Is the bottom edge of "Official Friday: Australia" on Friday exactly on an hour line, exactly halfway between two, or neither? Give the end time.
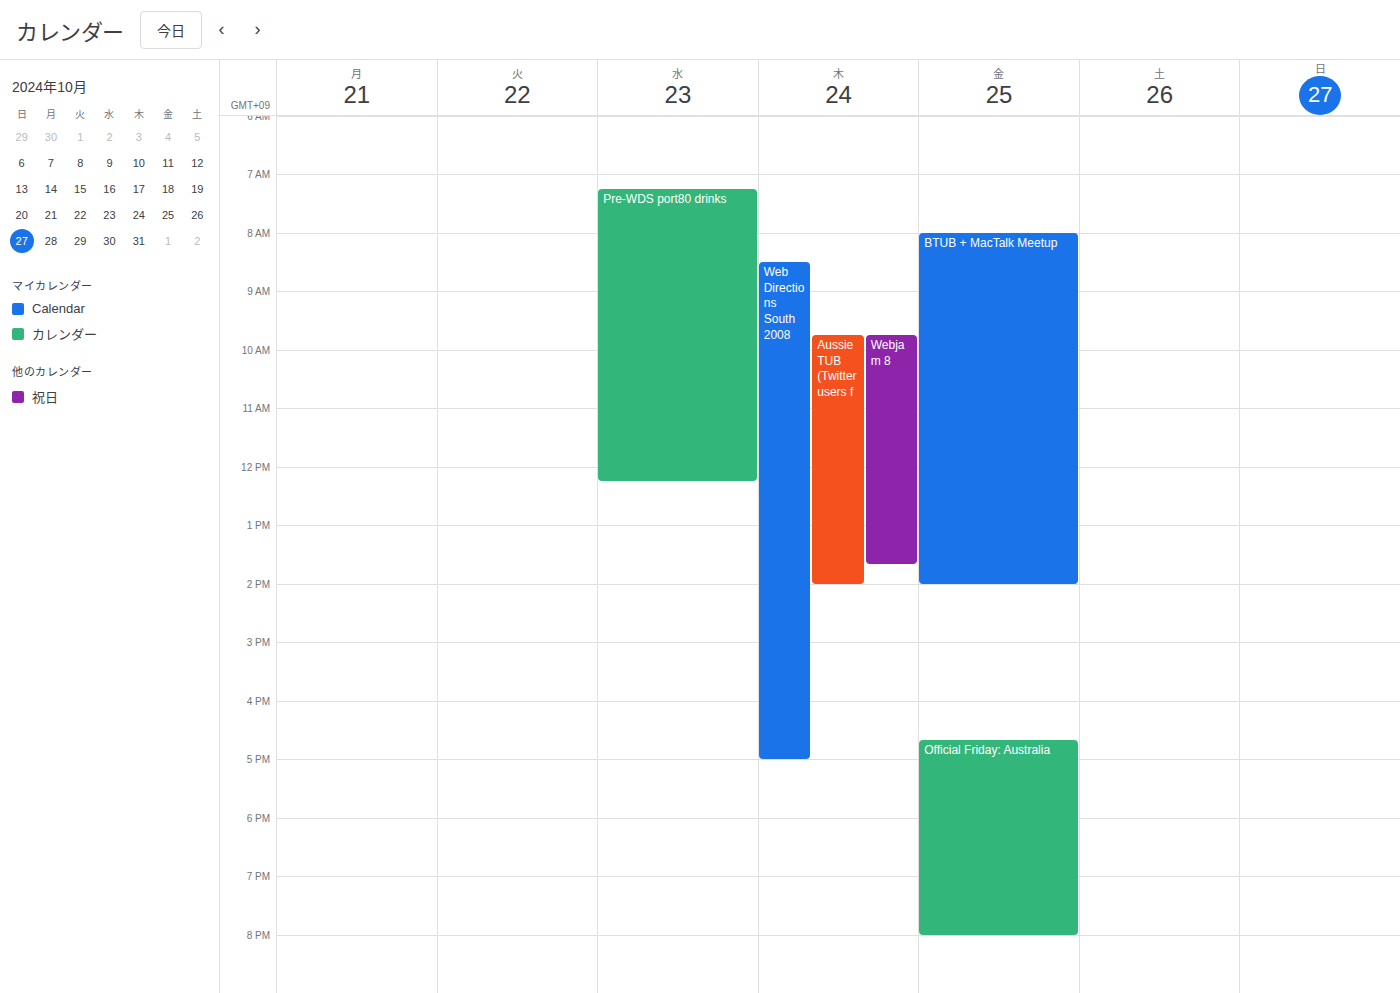
8:00 PM -- exactly on the 8 PM line.